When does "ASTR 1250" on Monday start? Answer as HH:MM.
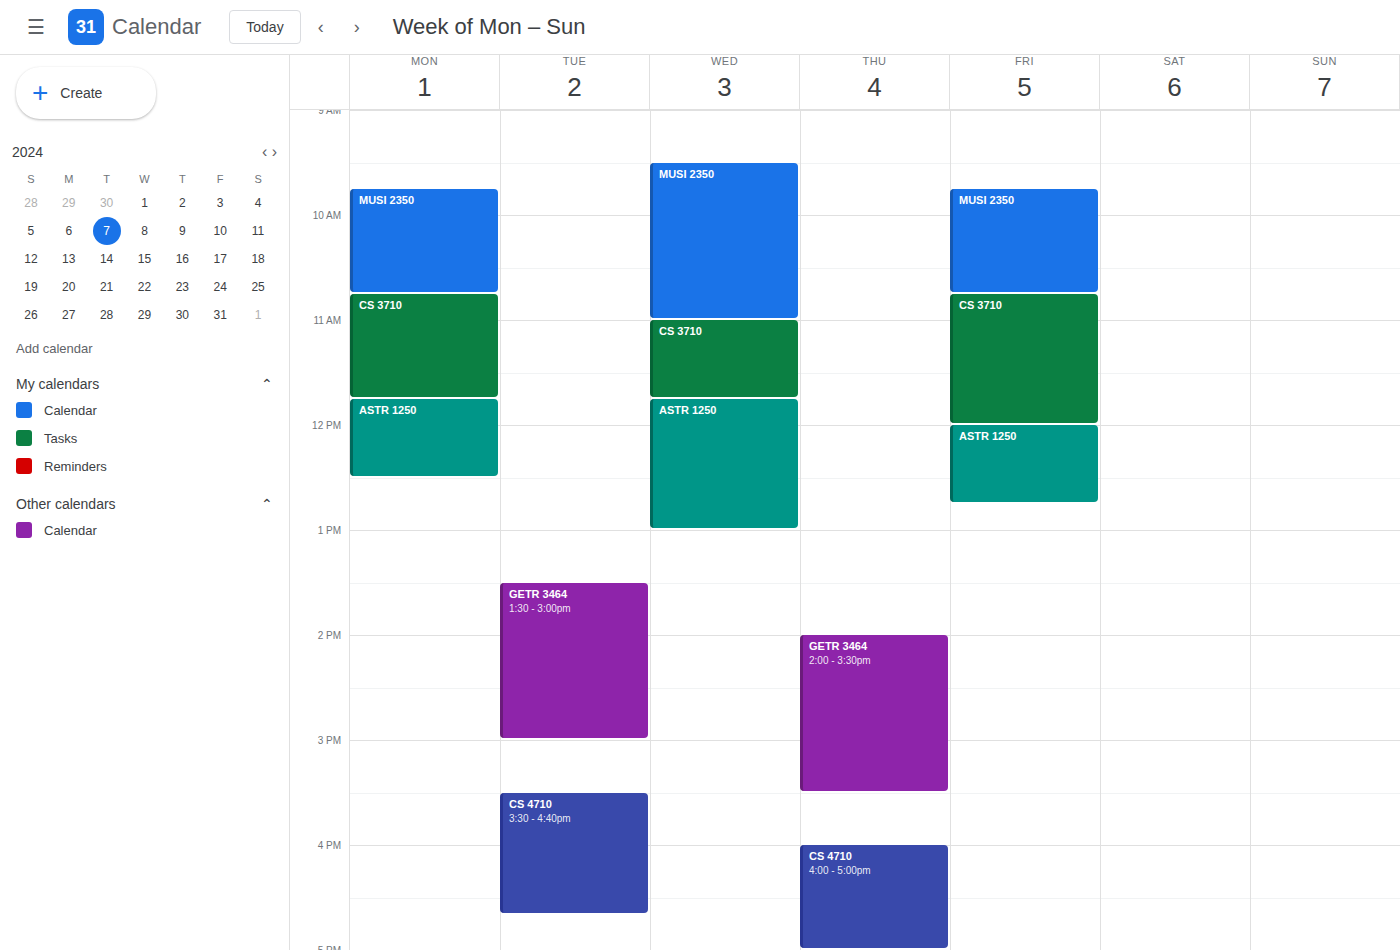
11:45